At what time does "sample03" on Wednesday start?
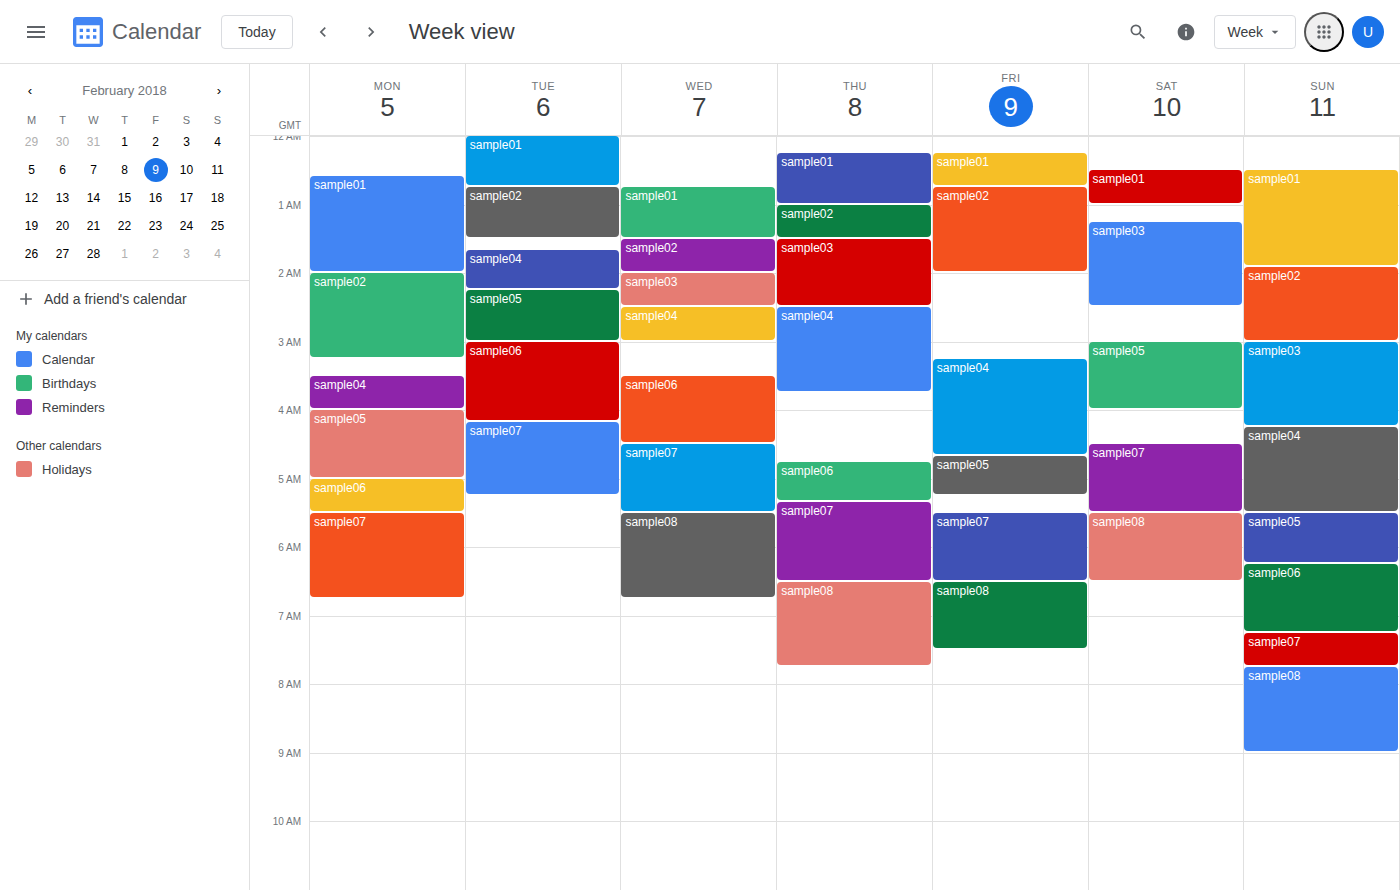
2:00 AM